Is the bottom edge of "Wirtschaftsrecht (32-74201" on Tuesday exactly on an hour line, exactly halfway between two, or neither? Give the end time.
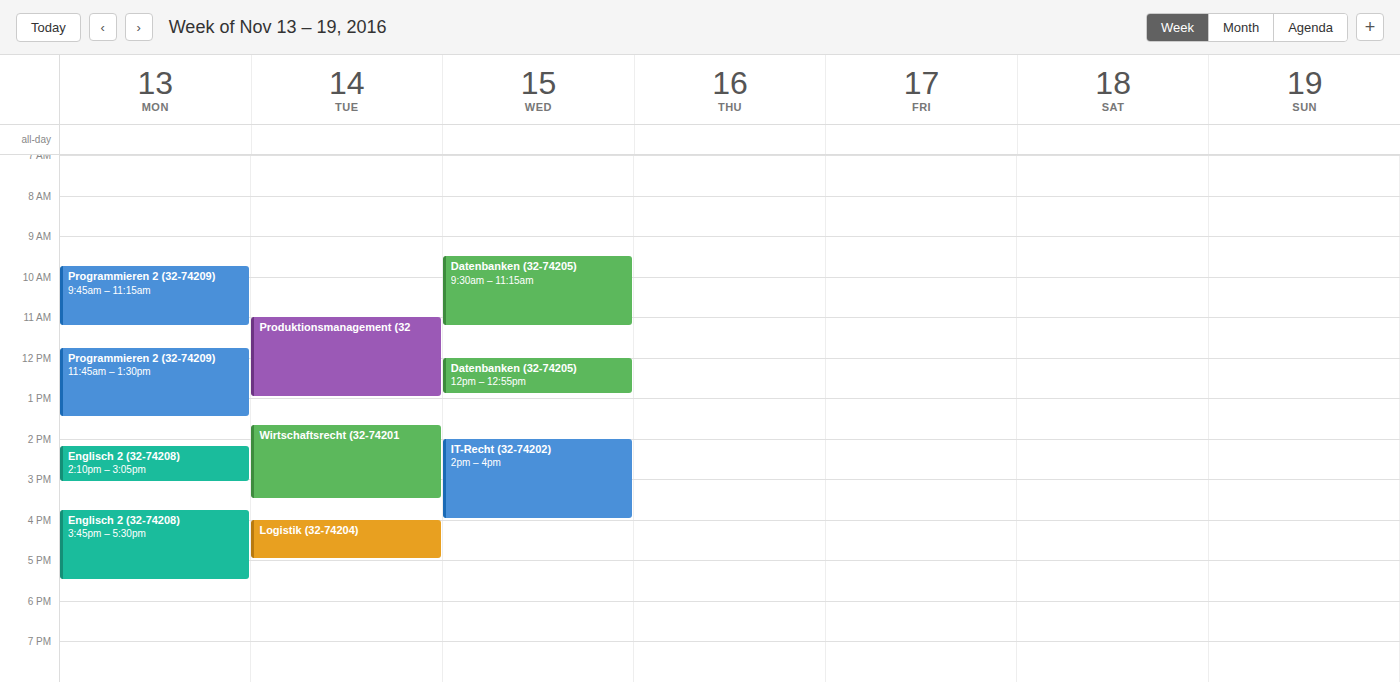
15:30 -- halfway between the 15:00 and 16:00 lines.